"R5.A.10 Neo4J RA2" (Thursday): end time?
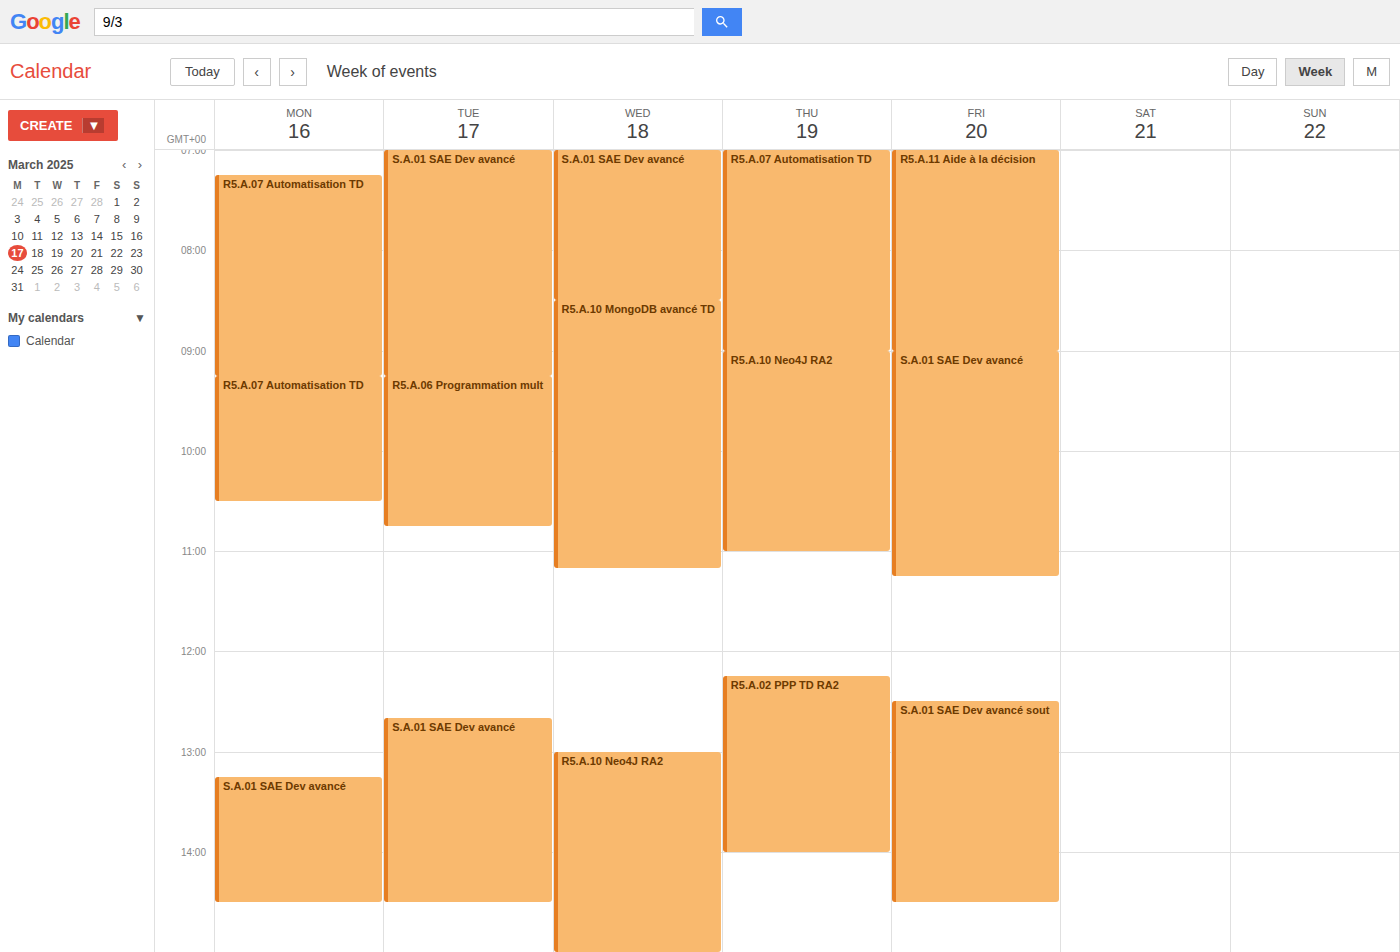
11:00 AM